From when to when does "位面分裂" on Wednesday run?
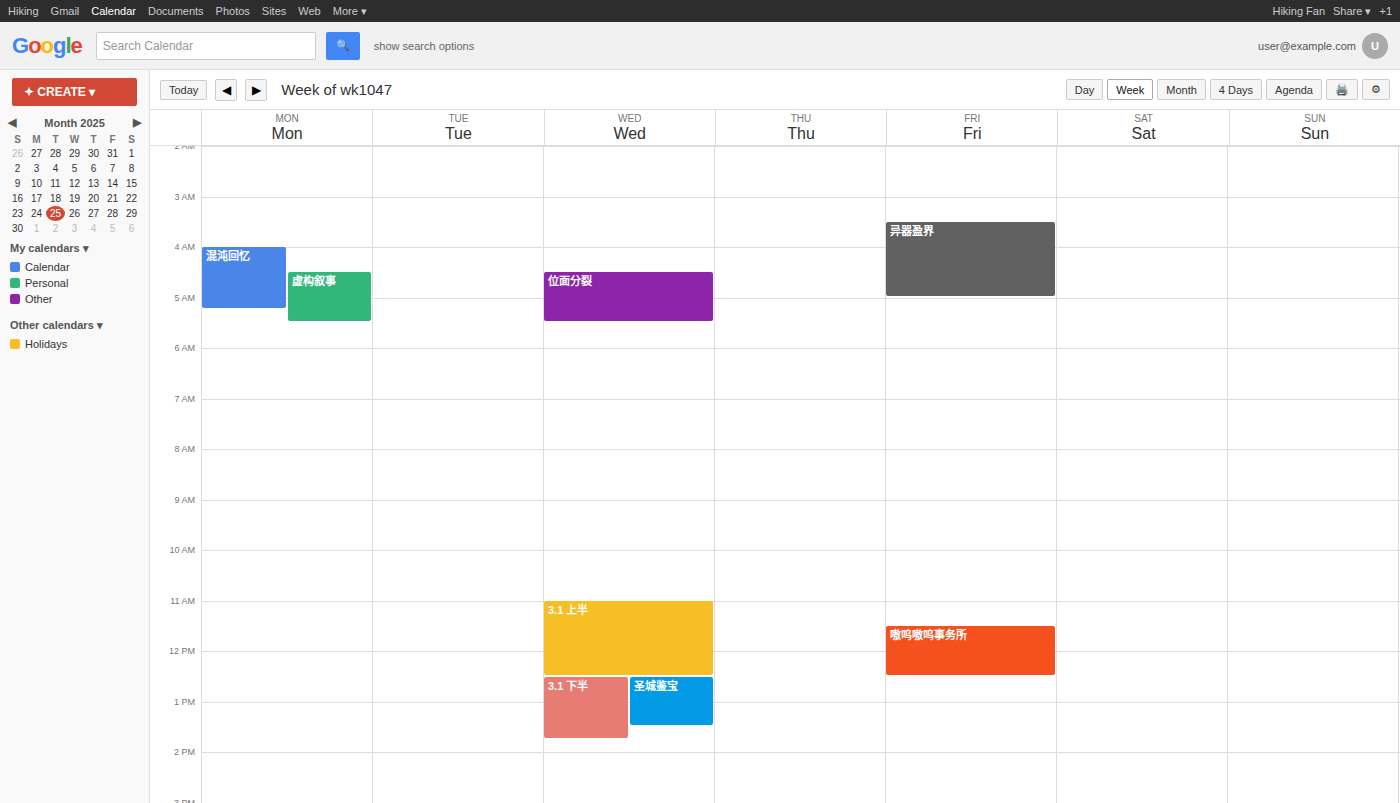
04:30 to 05:30